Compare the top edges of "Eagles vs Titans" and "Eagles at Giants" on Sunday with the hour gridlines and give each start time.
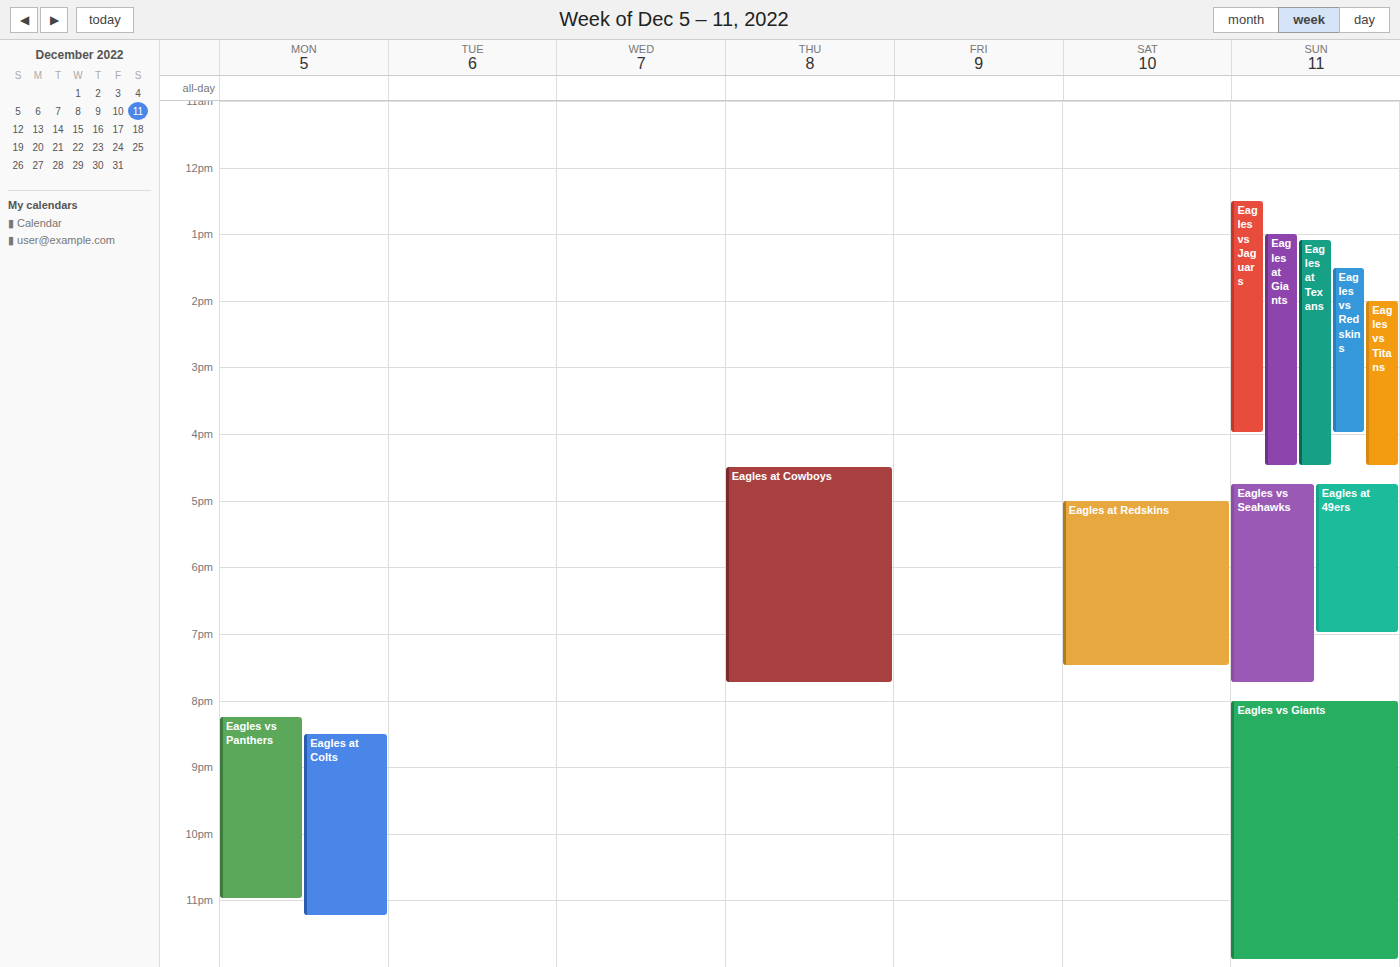
"Eagles vs Titans": 2:00 PM, exactly on the 2 PM line. "Eagles at Giants": 1:00 PM, exactly on the 1 PM line.